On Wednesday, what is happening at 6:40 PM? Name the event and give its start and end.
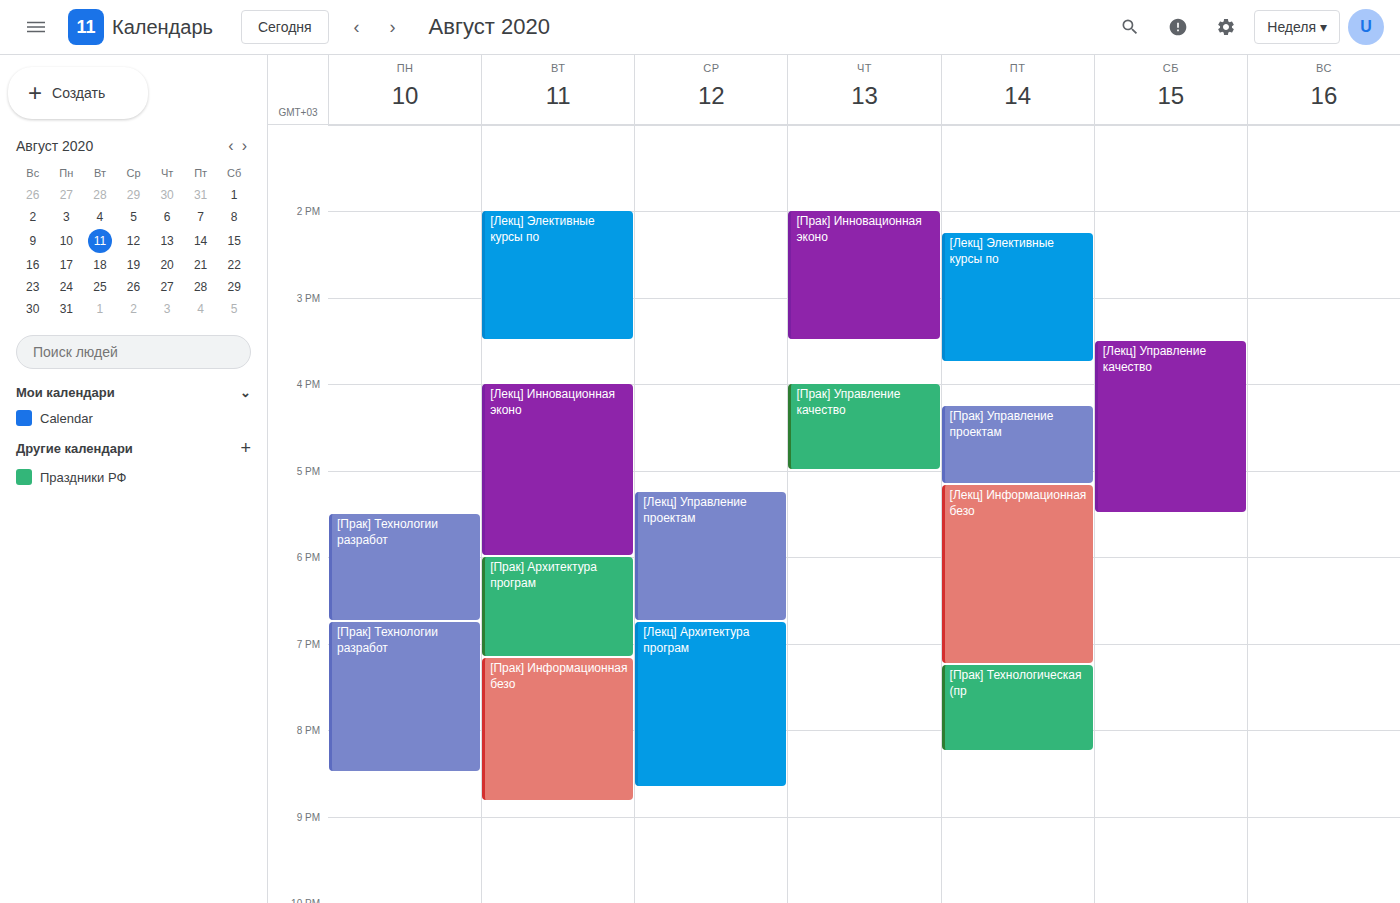
"[Лекц] Управление проектам", 5:15 PM to 6:45 PM